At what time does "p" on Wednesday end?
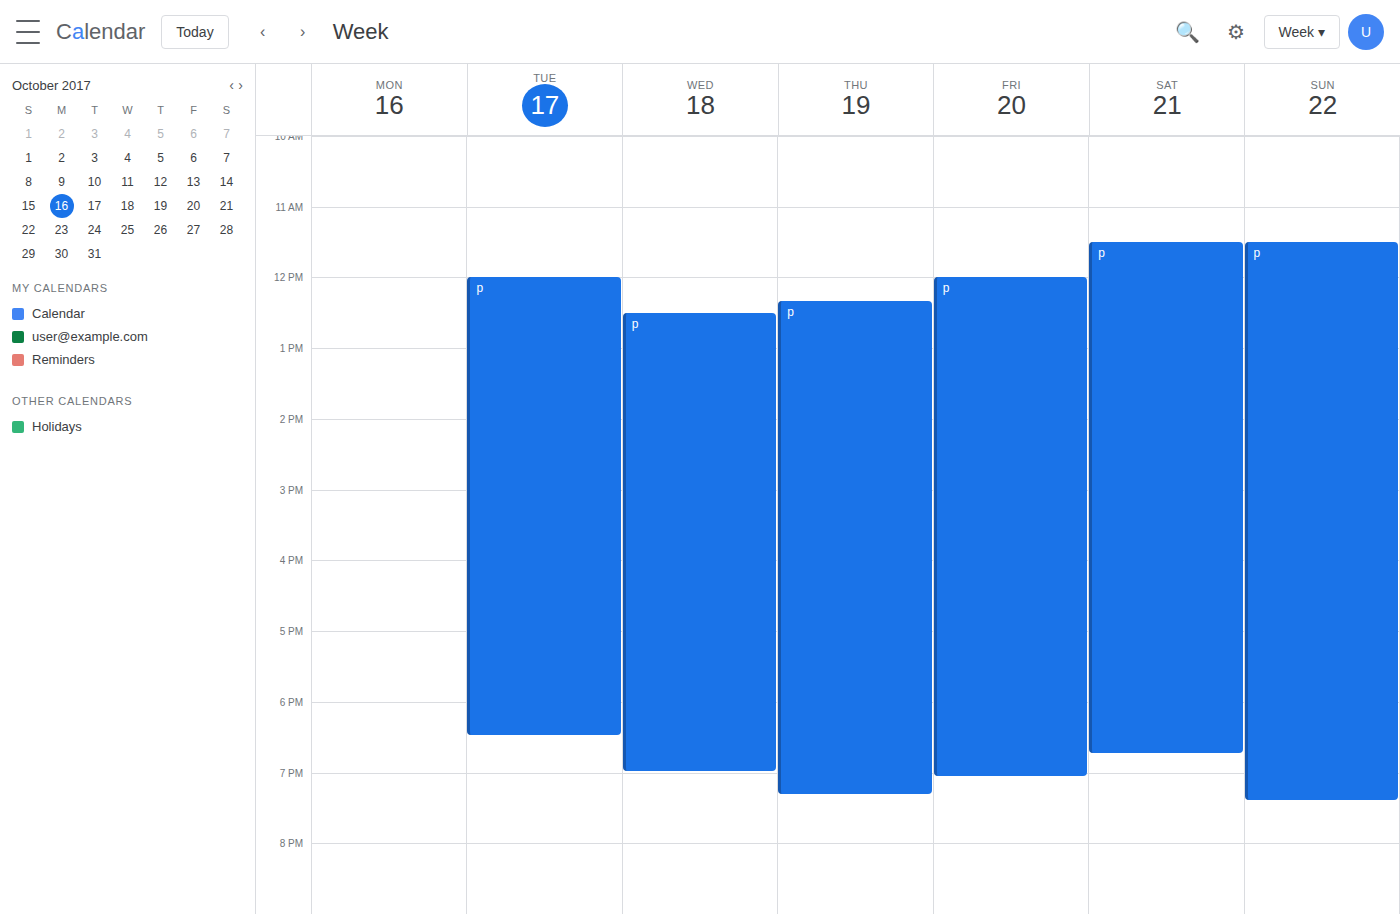
7:00 PM